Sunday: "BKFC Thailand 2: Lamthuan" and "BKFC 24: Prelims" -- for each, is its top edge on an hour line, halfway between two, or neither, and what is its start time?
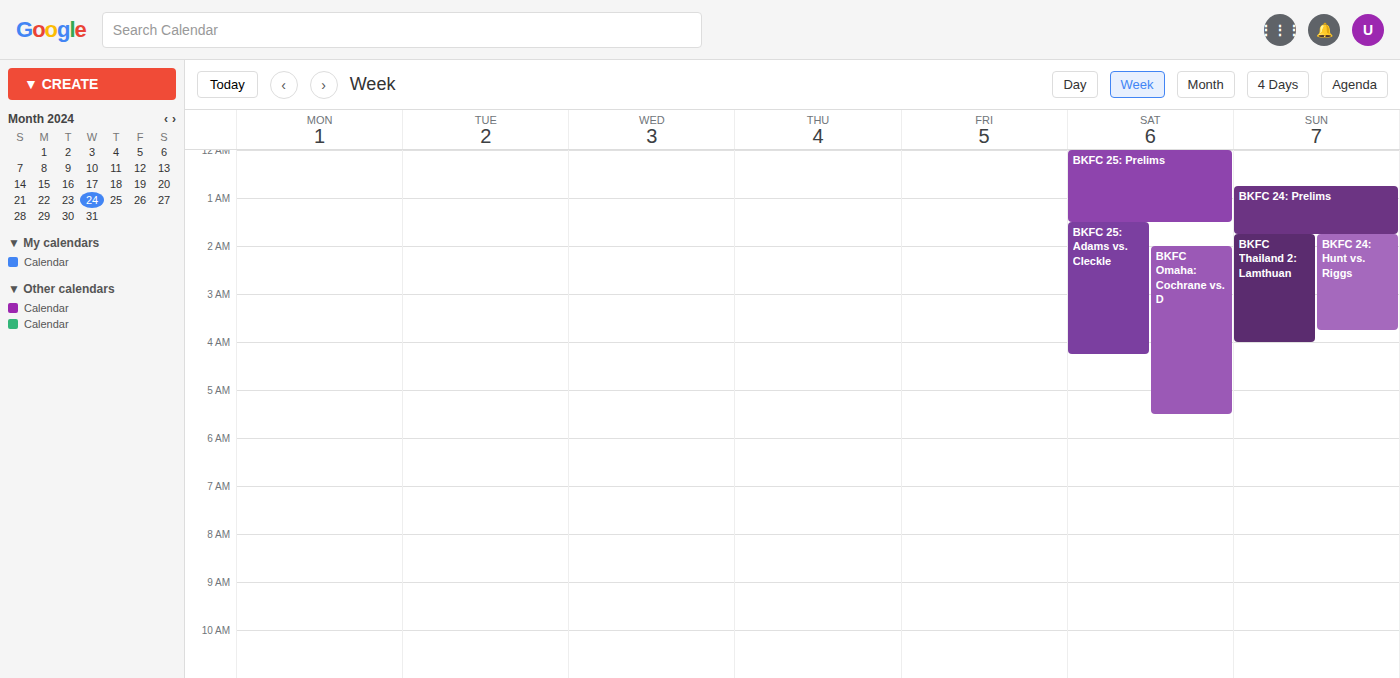
"BKFC Thailand 2: Lamthuan": 1:45 AM, neither: three quarters of the way from the 1 AM line to the 2 AM line. "BKFC 24: Prelims": 12:45 AM, neither: three quarters of the way from the 12 AM line to the 1 AM line.